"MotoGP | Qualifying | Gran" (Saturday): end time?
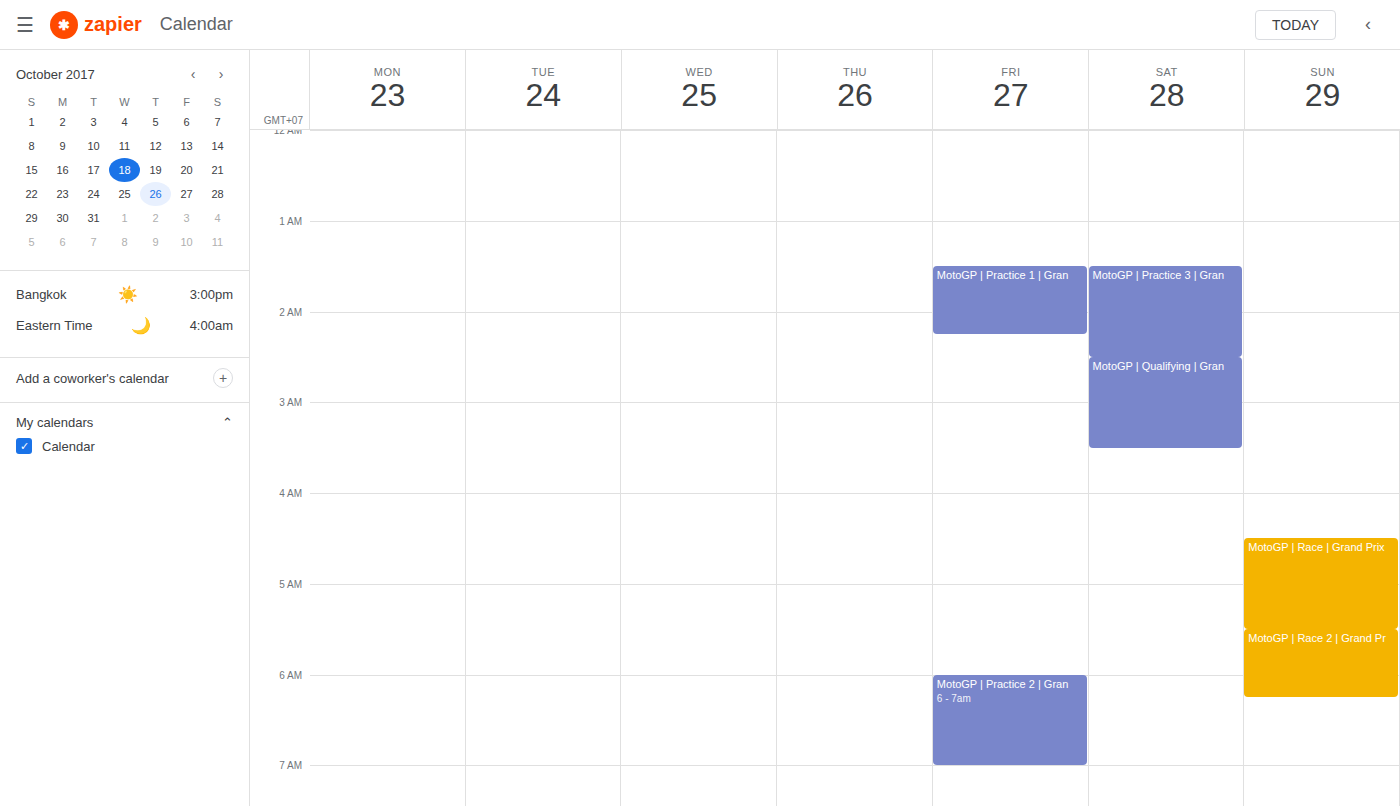
3:30 AM